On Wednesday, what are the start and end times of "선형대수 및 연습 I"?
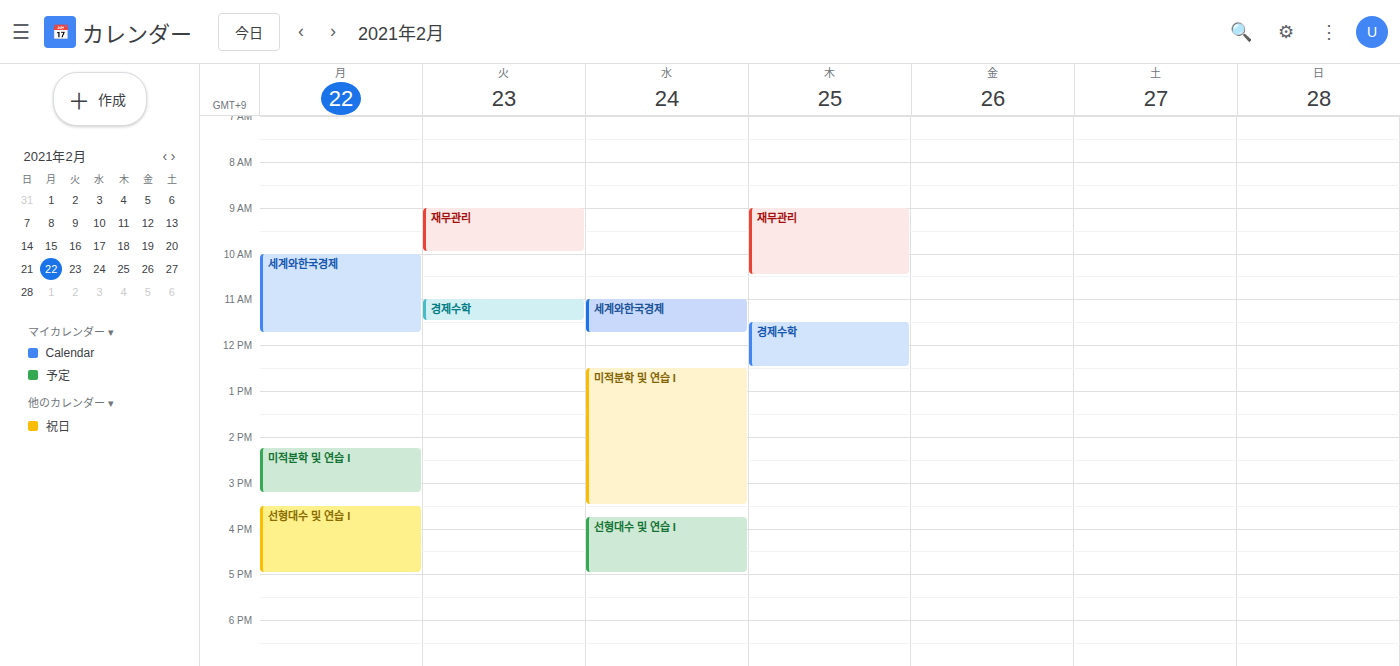
3:45 PM to 5:00 PM